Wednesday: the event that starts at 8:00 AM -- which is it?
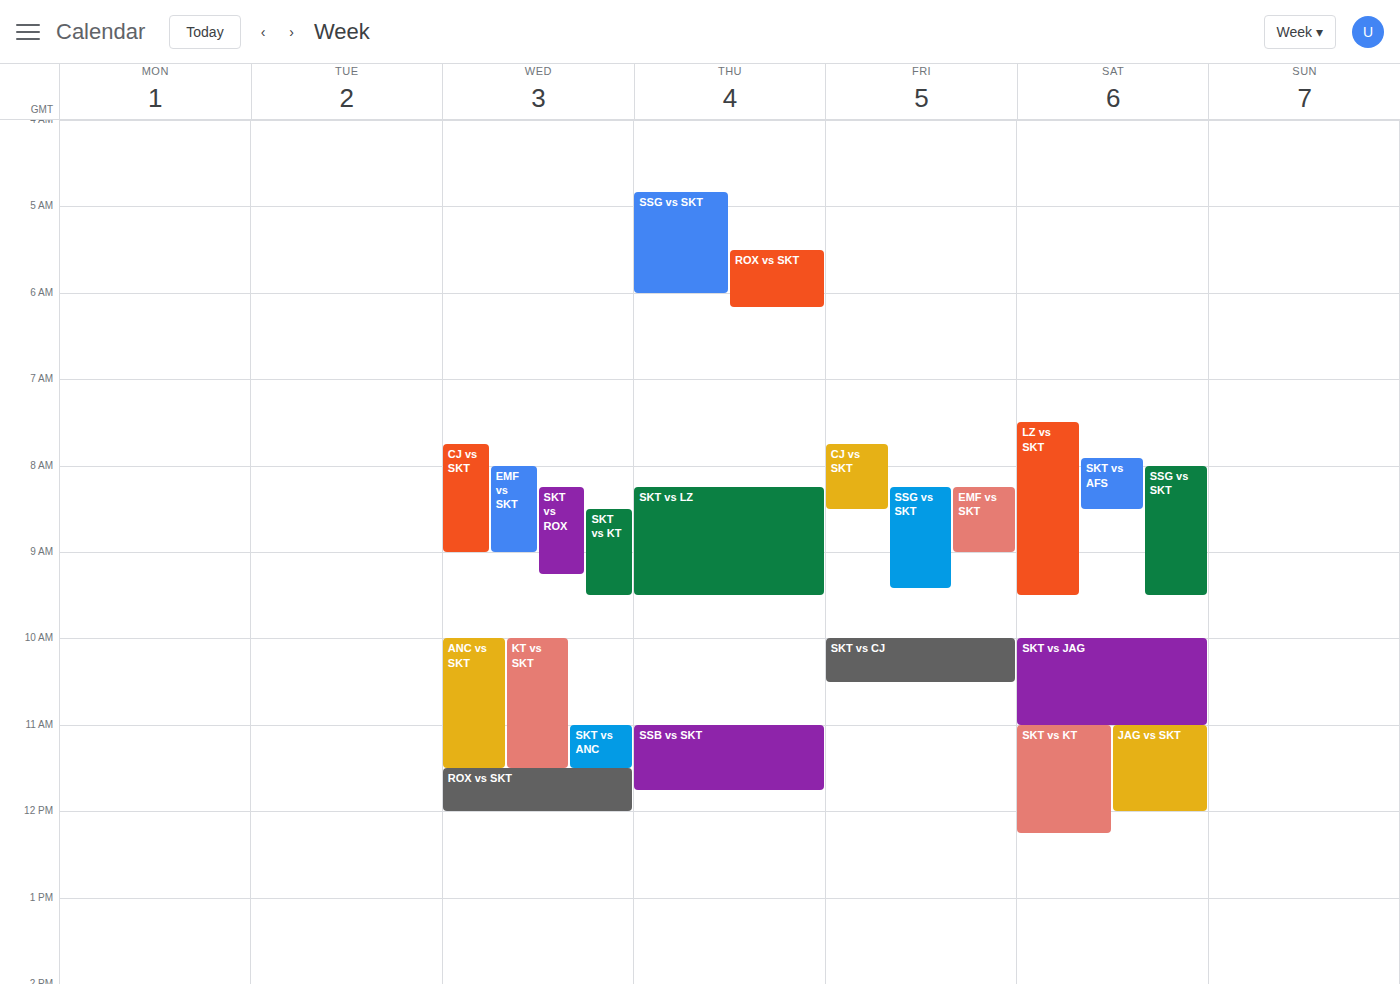
"EMF vs SKT"